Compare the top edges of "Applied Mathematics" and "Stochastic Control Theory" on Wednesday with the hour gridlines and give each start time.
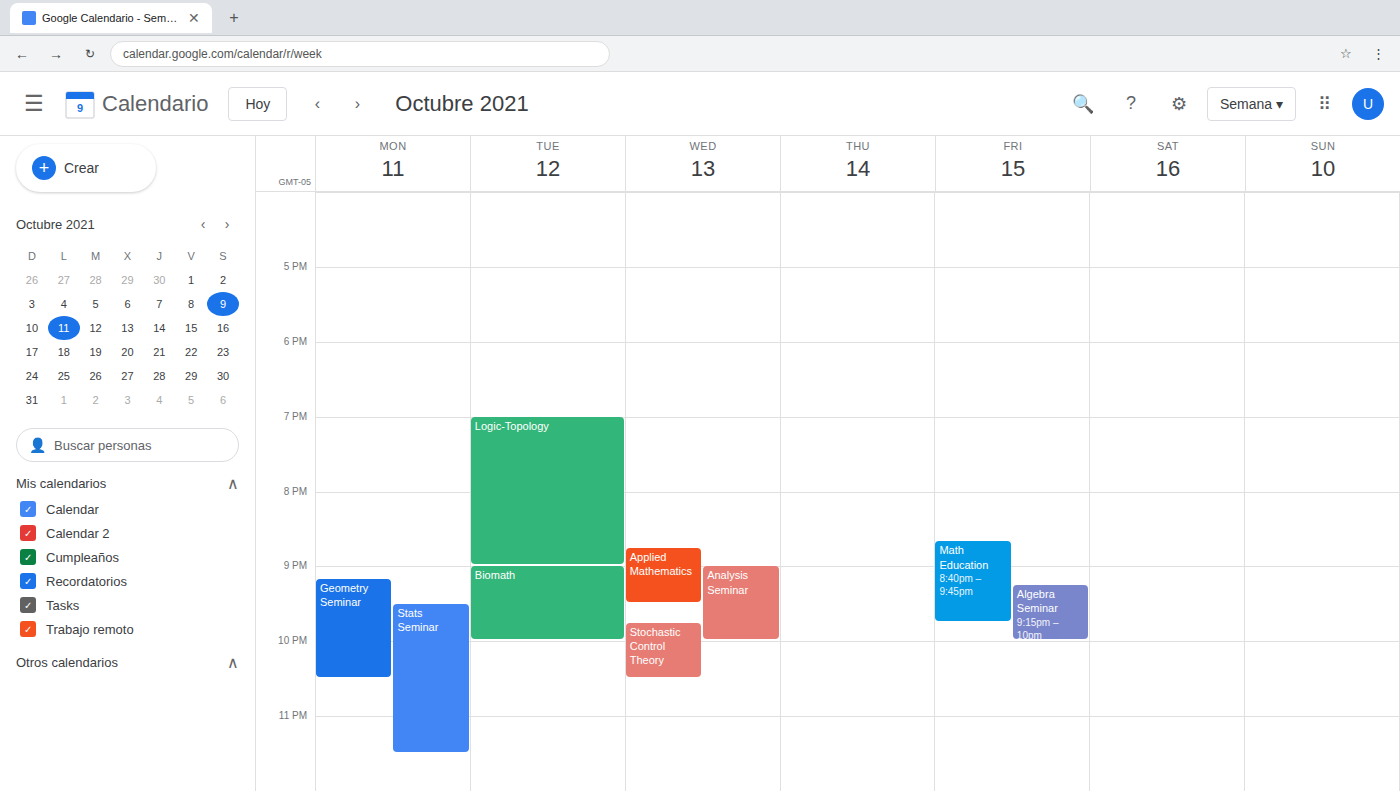
"Applied Mathematics": 8:45 PM, neither: three quarters of the way from the 8 PM line to the 9 PM line. "Stochastic Control Theory": 9:45 PM, neither: three quarters of the way from the 9 PM line to the 10 PM line.